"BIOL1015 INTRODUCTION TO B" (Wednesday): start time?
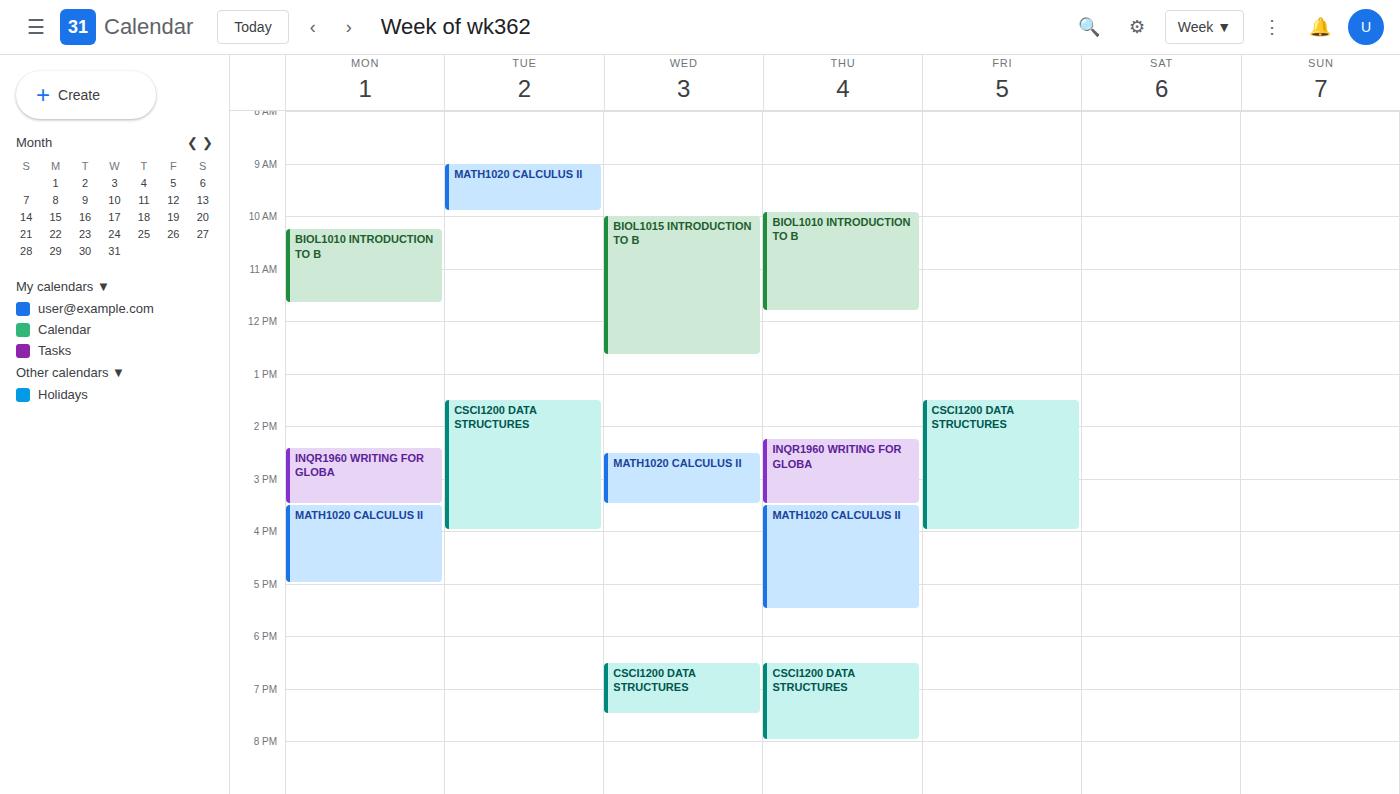
10:00 AM